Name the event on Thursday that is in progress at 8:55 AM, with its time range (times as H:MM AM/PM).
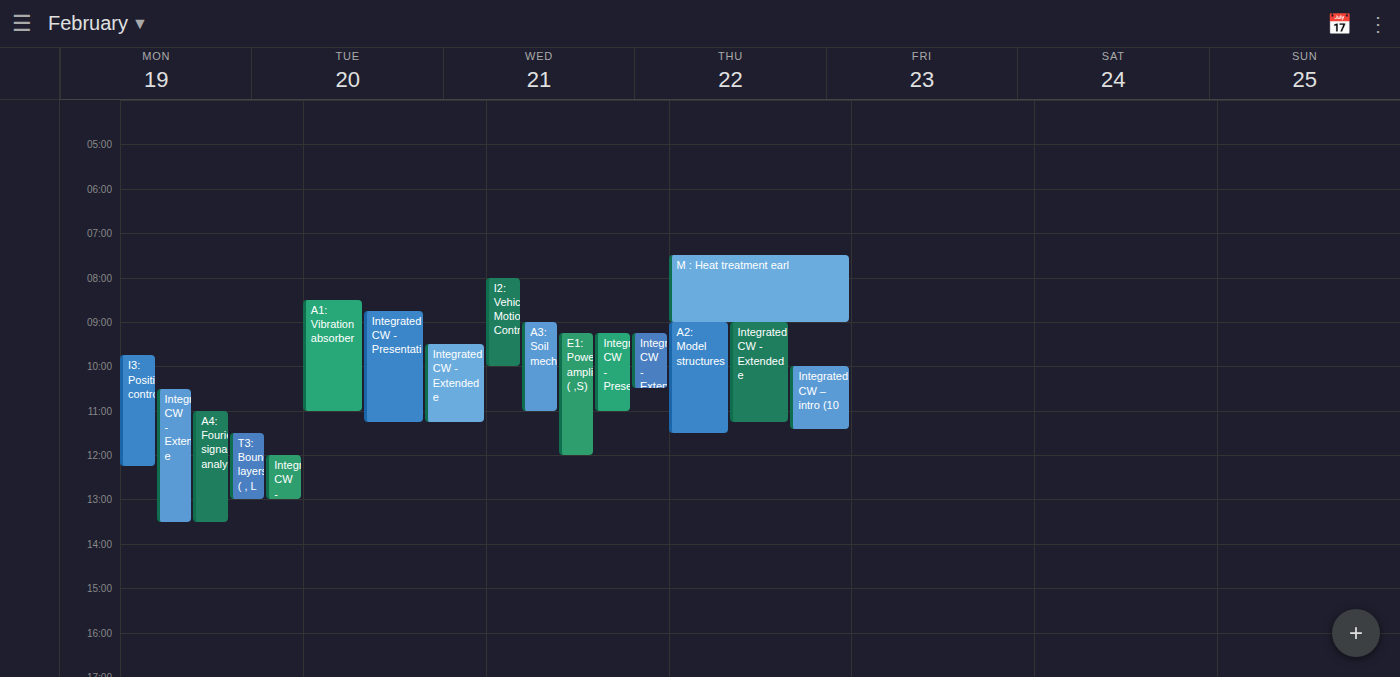
"M : Heat treatment earl", 7:30 AM to 9:00 AM